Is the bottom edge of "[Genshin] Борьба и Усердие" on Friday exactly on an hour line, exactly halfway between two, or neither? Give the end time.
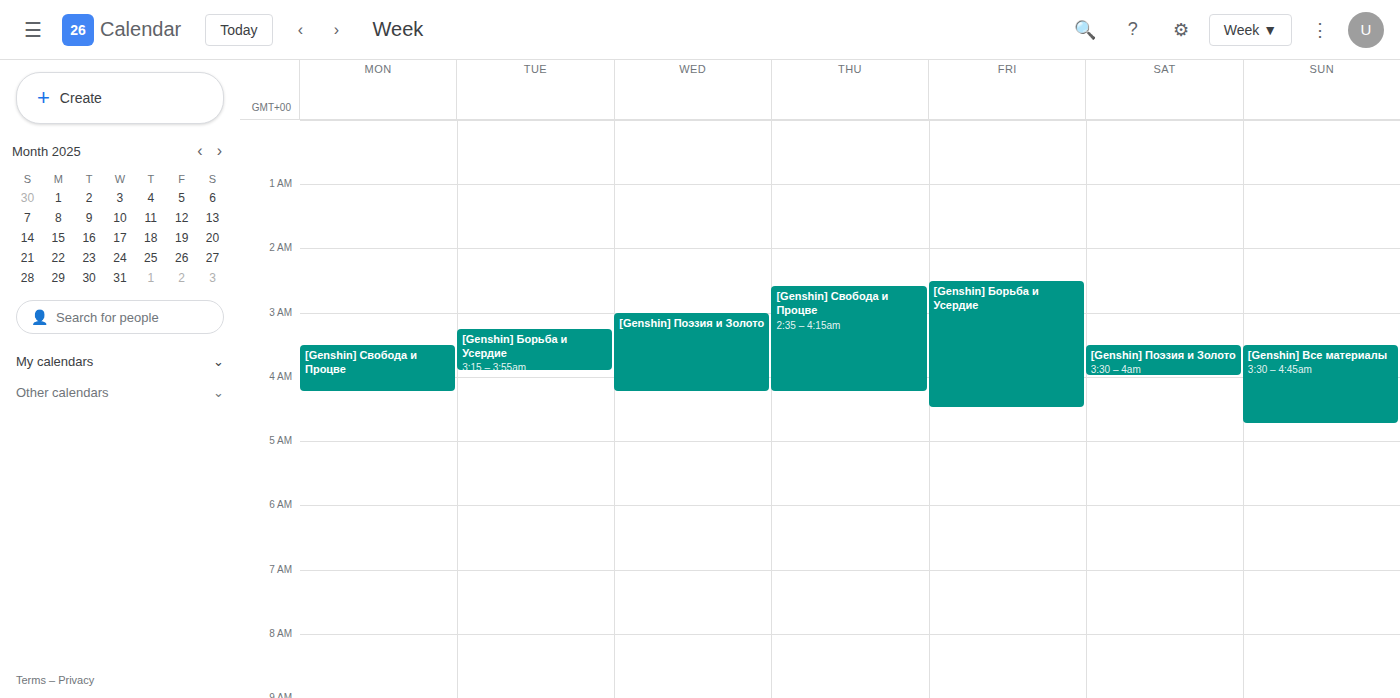
4:30 AM -- halfway between the 4 AM and 5 AM lines.